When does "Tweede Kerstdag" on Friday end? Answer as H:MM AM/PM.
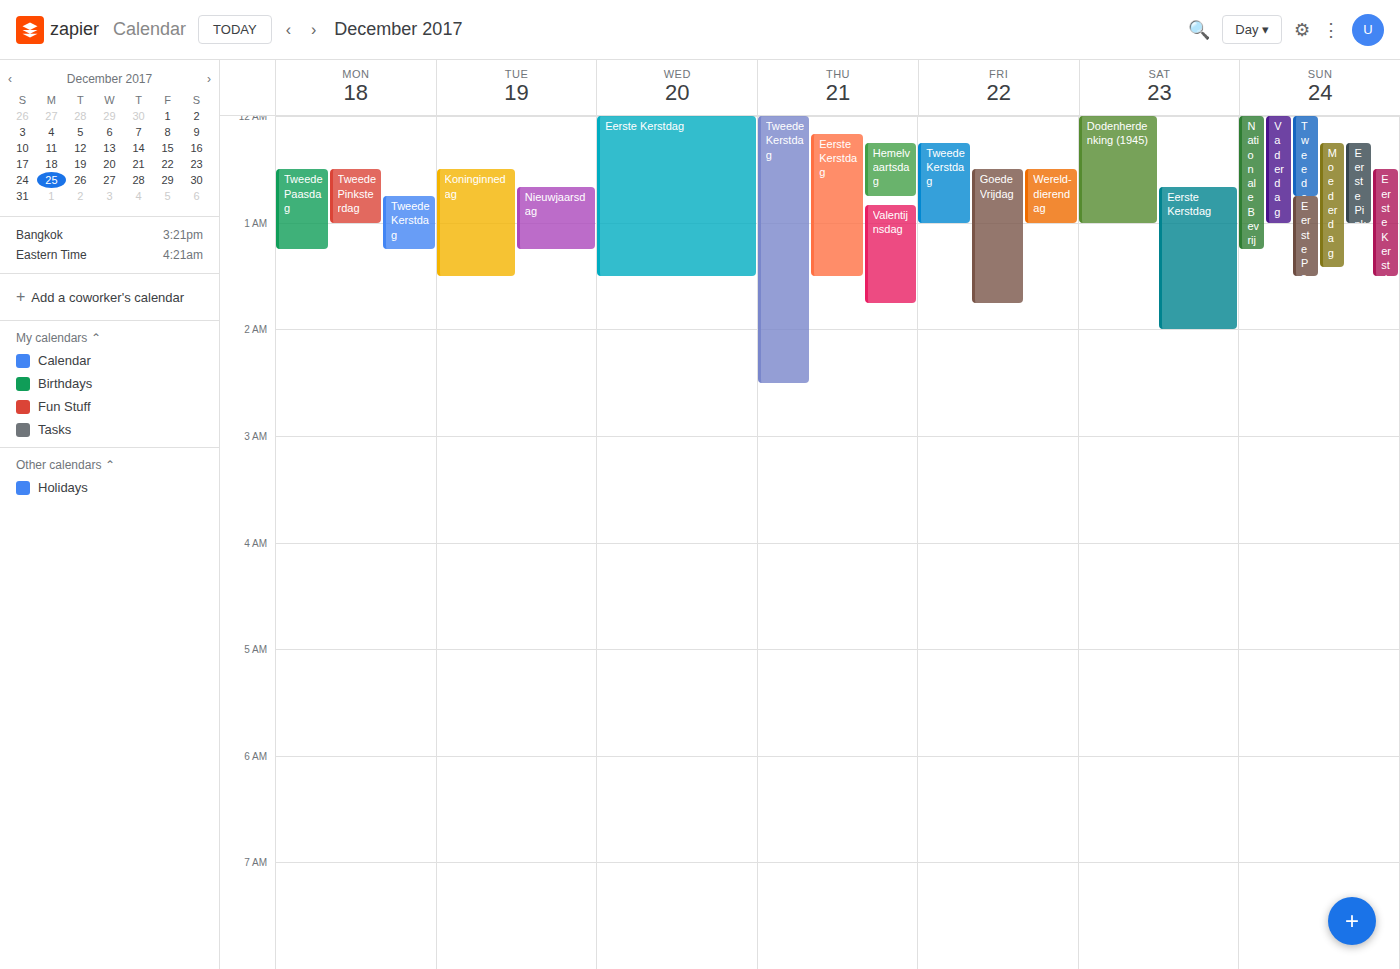
1:00 AM